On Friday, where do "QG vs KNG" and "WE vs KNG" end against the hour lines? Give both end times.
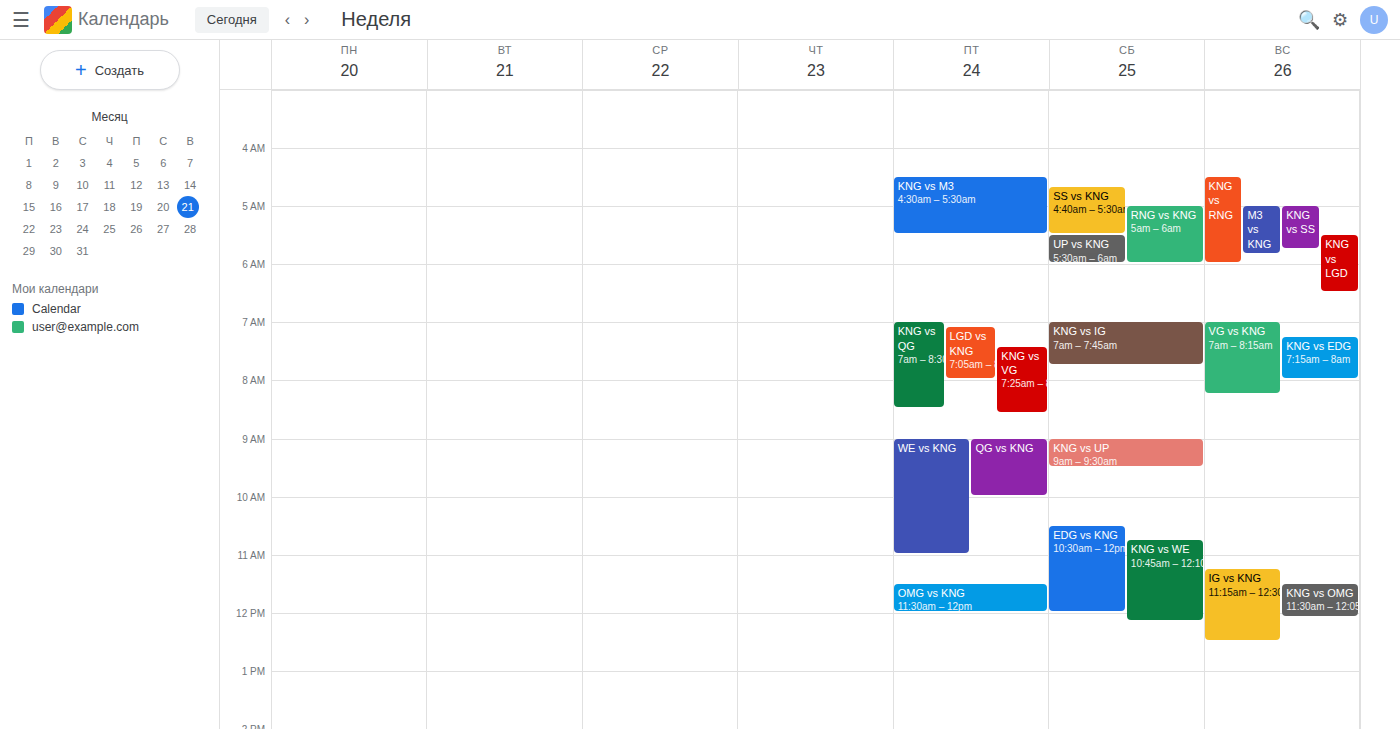
"QG vs KNG": 10:00 AM, exactly on the 10 AM line. "WE vs KNG": 11:00 AM, exactly on the 11 AM line.